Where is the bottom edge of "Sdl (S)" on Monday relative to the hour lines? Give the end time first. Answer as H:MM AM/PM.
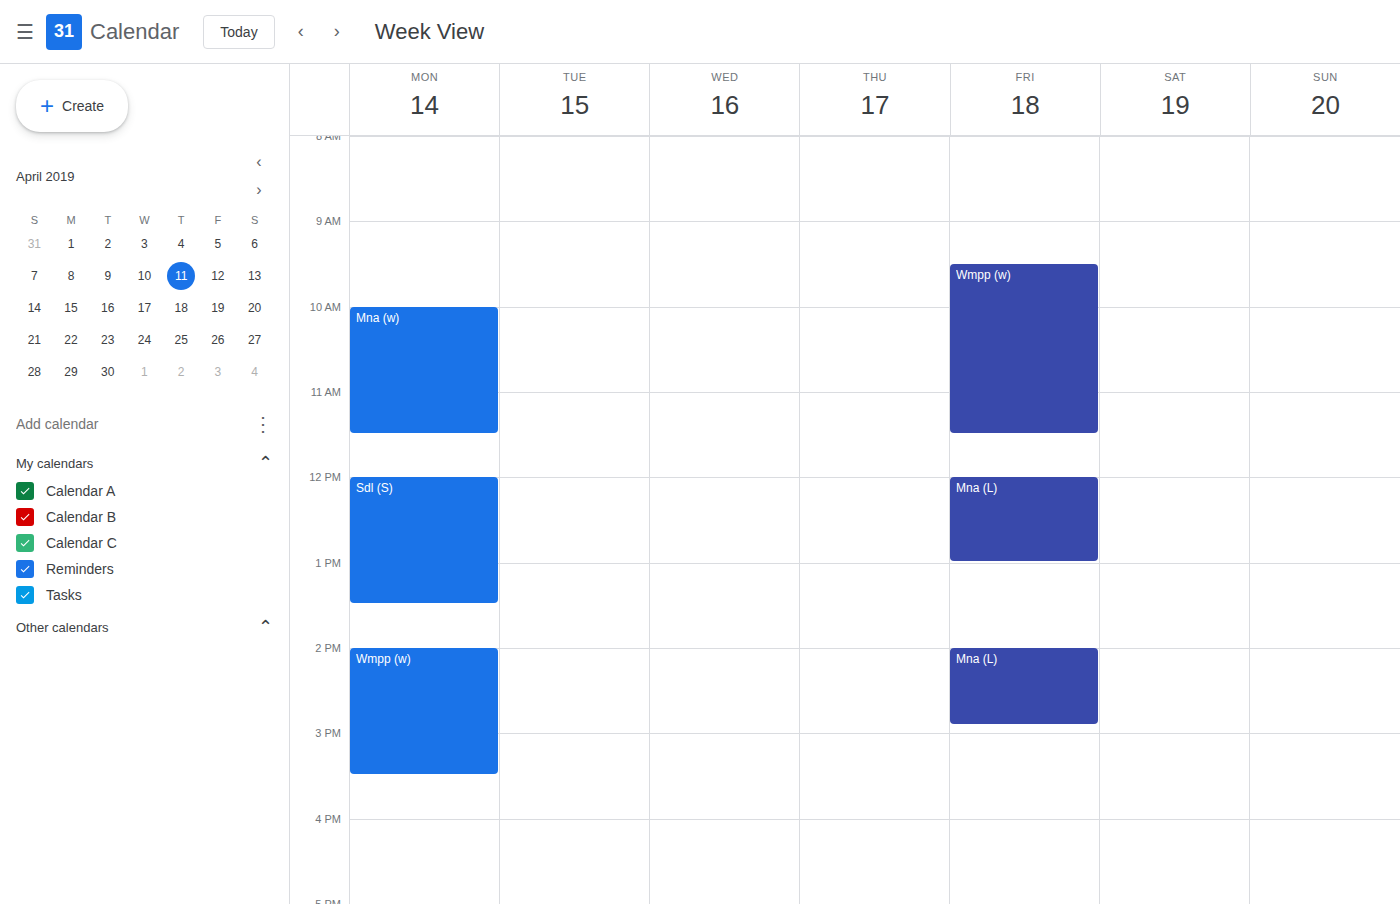
1:30 PM -- halfway between the 1 PM and 2 PM lines.